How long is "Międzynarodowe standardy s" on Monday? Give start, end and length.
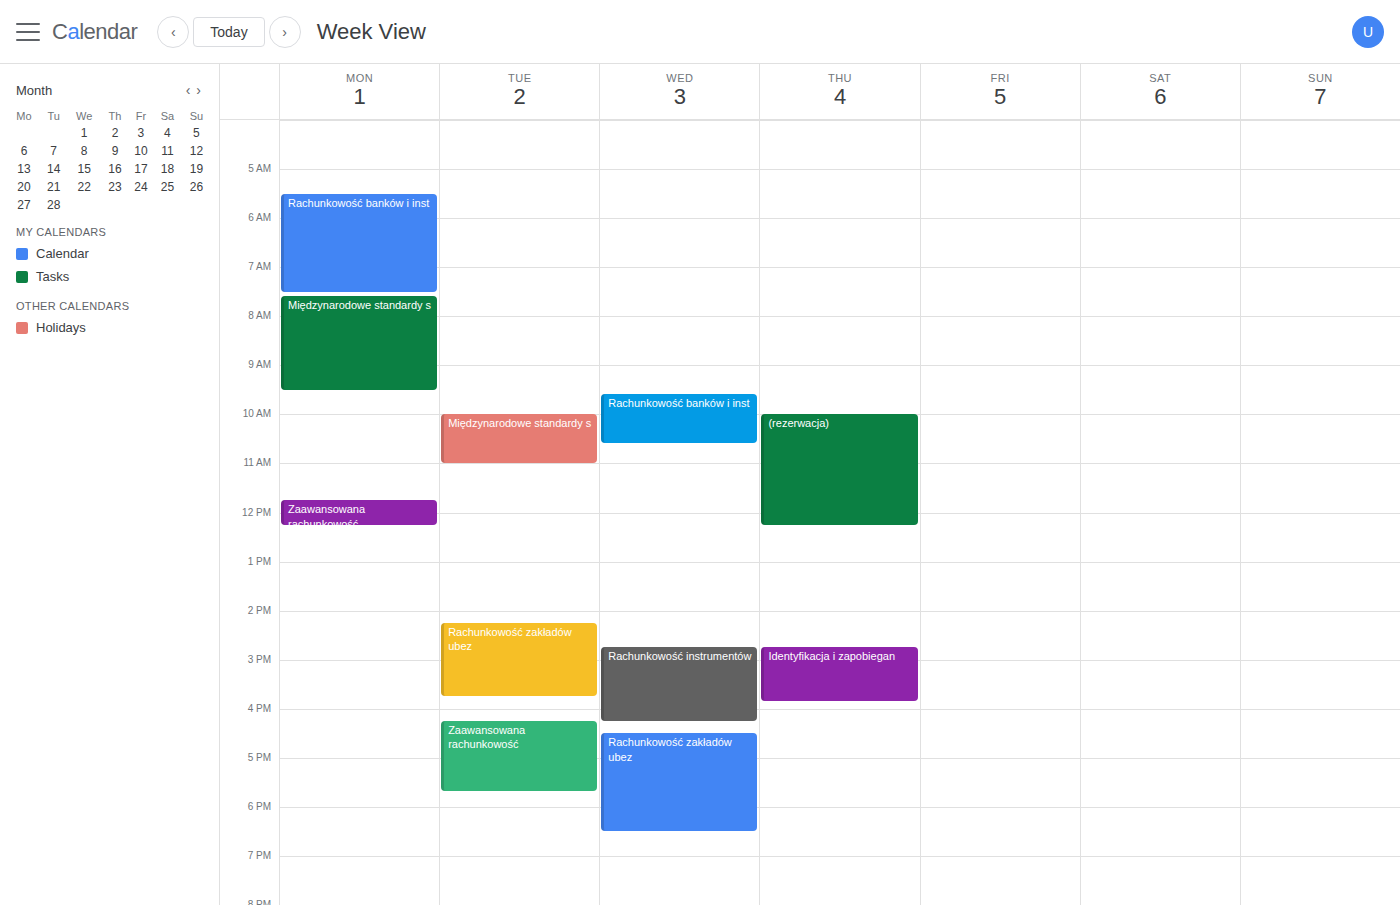
07:35 to 09:30, 1 hour 55 minutes